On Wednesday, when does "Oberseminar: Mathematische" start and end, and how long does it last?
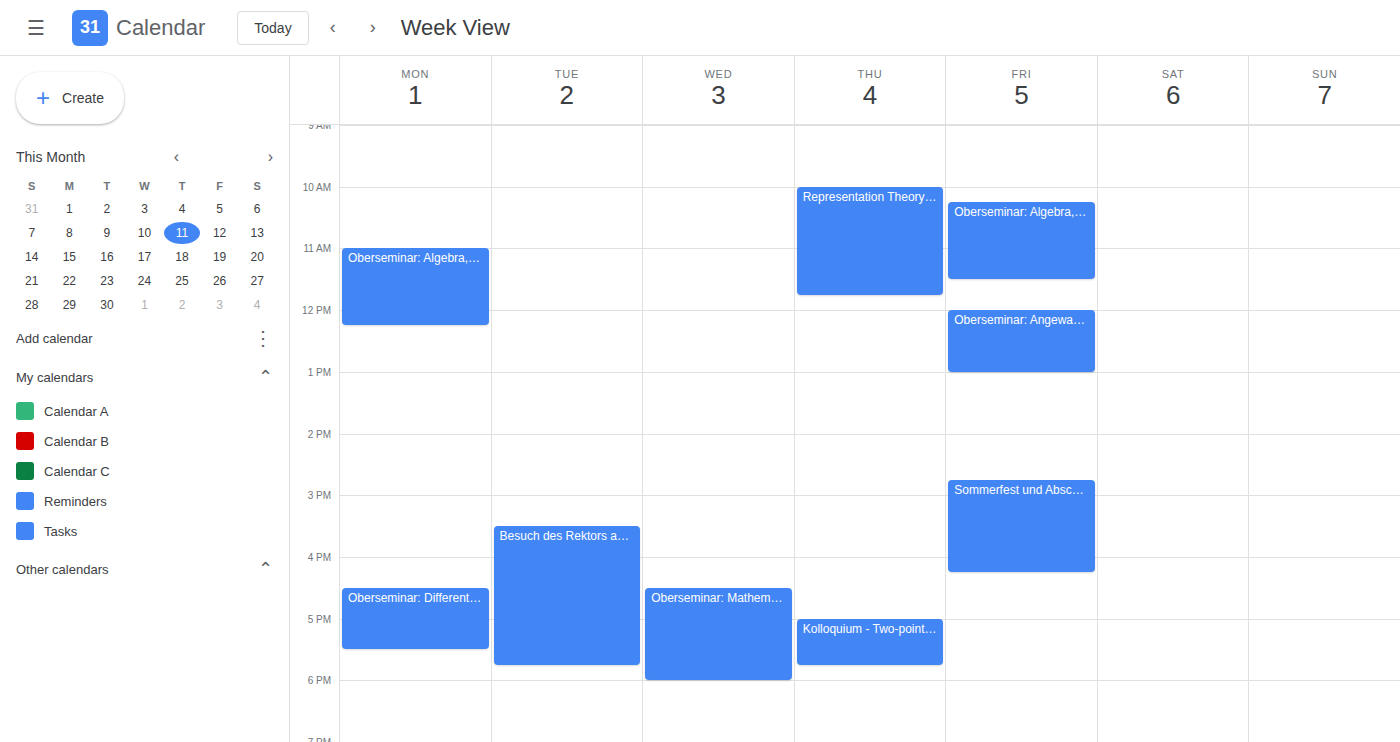
16:30 to 18:00, 1 hour 30 minutes